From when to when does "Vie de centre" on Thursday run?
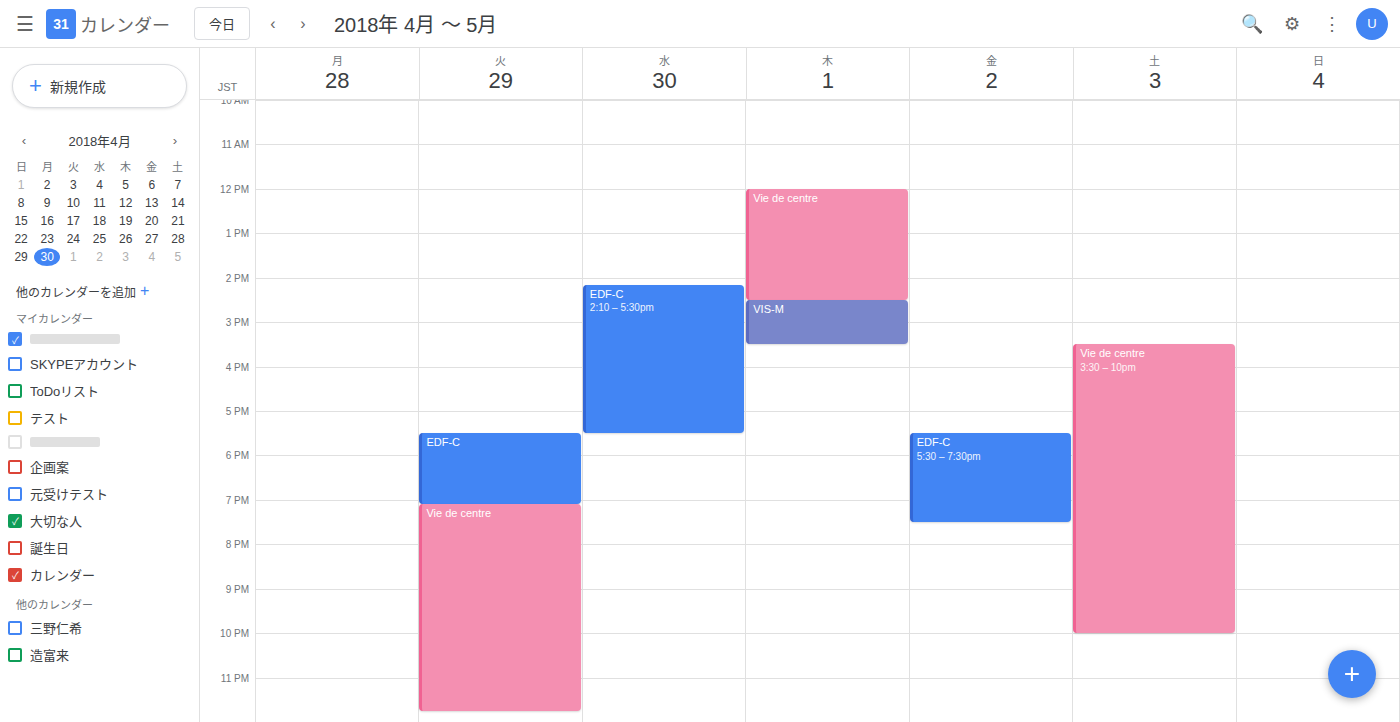
12:00 PM to 2:30 PM